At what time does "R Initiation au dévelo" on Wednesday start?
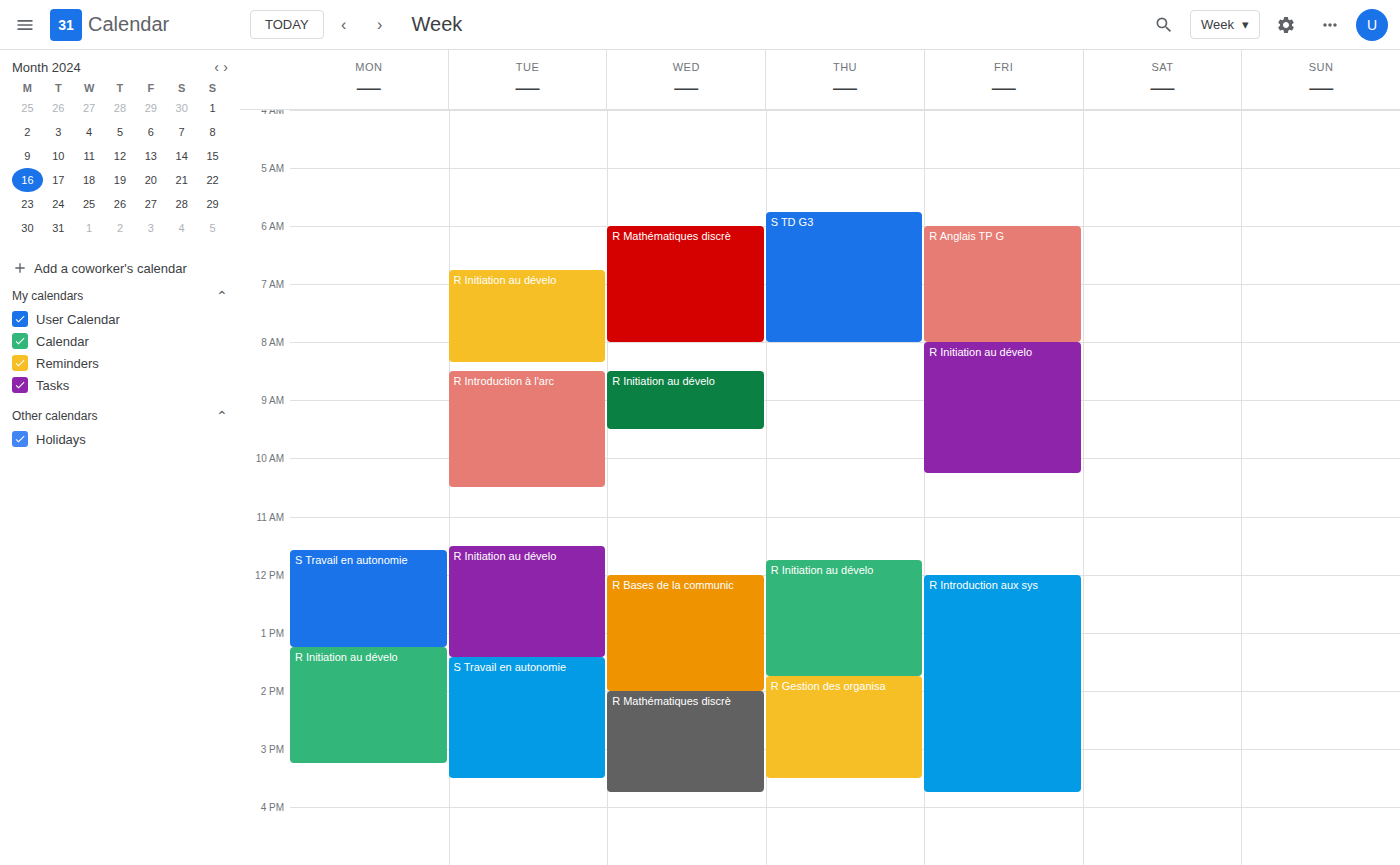
8:30 AM